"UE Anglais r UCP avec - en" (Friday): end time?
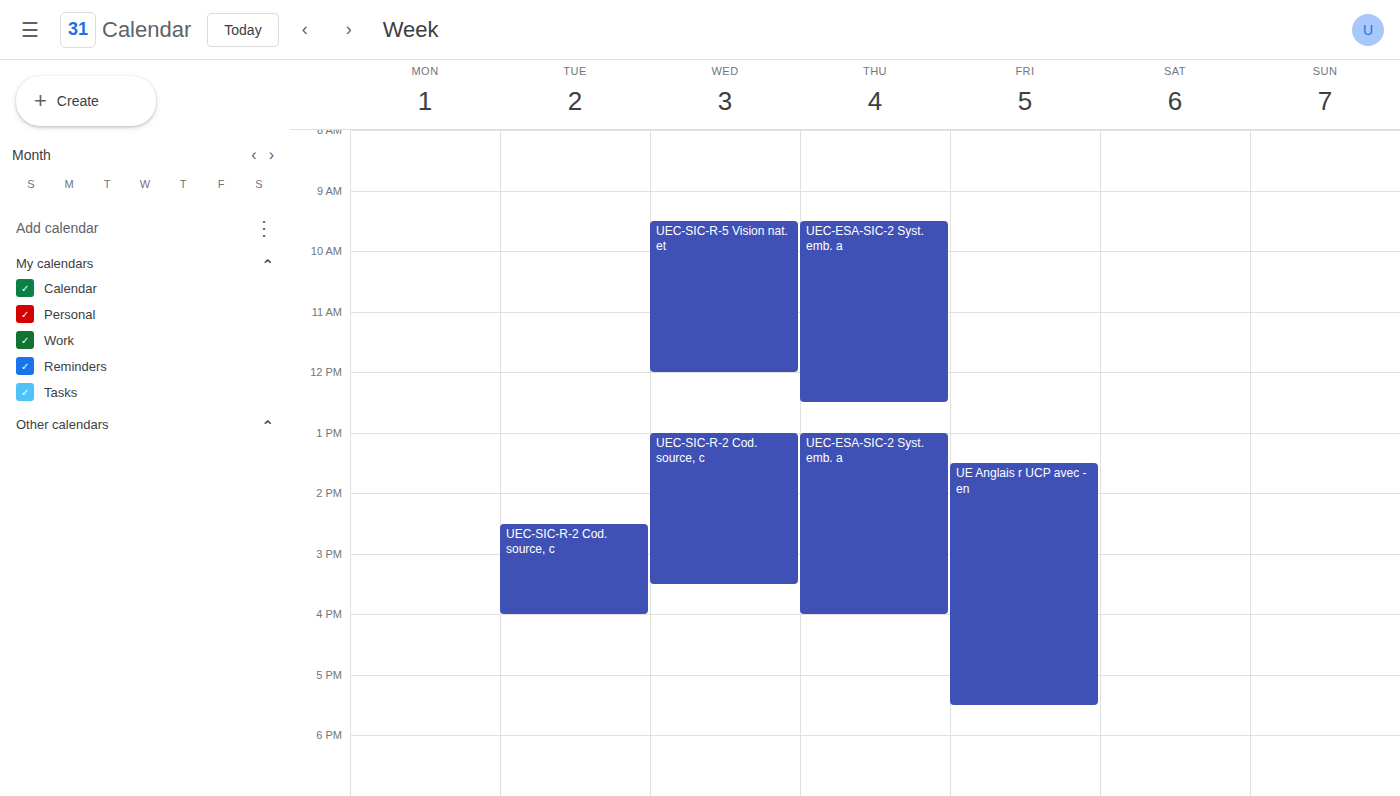
5:30 PM